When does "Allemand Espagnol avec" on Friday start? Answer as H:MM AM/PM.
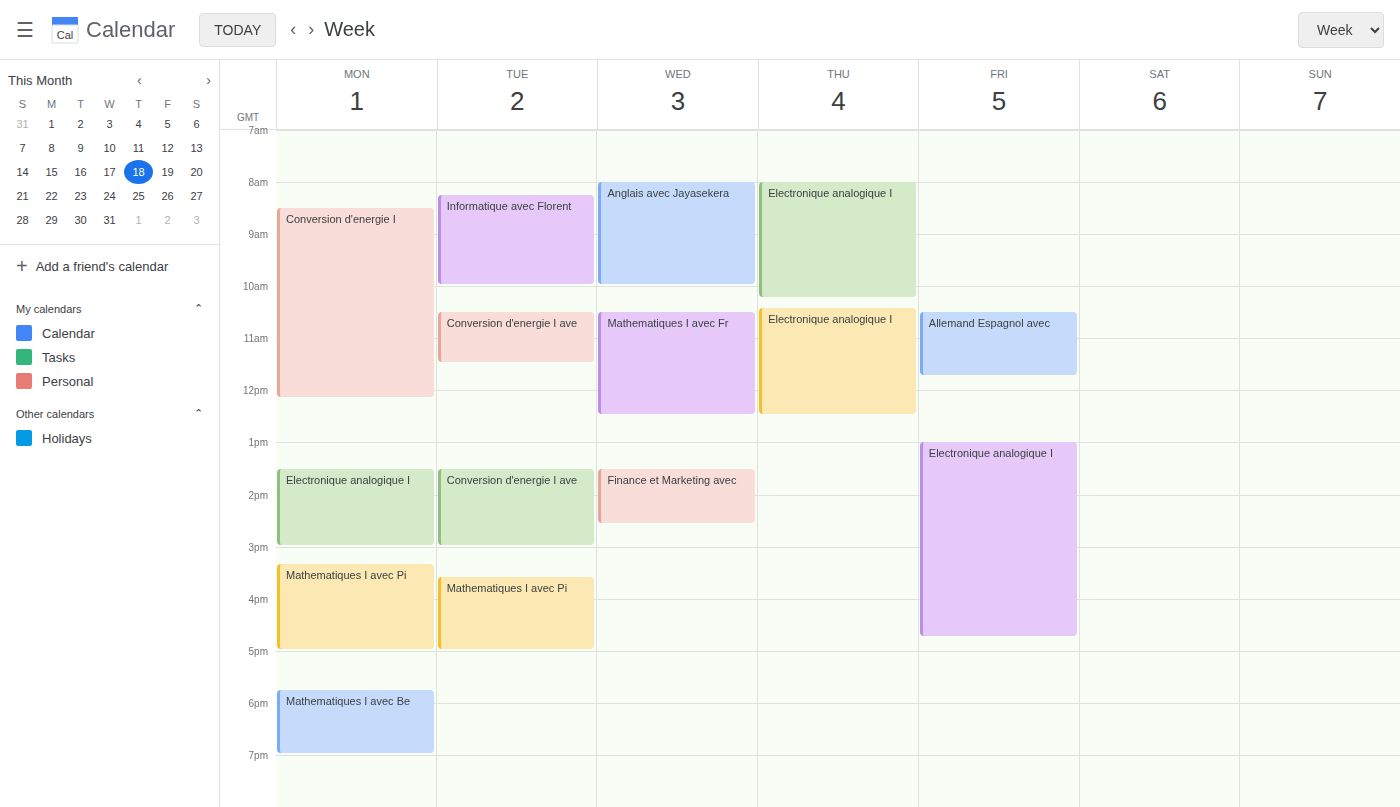
10:30 AM